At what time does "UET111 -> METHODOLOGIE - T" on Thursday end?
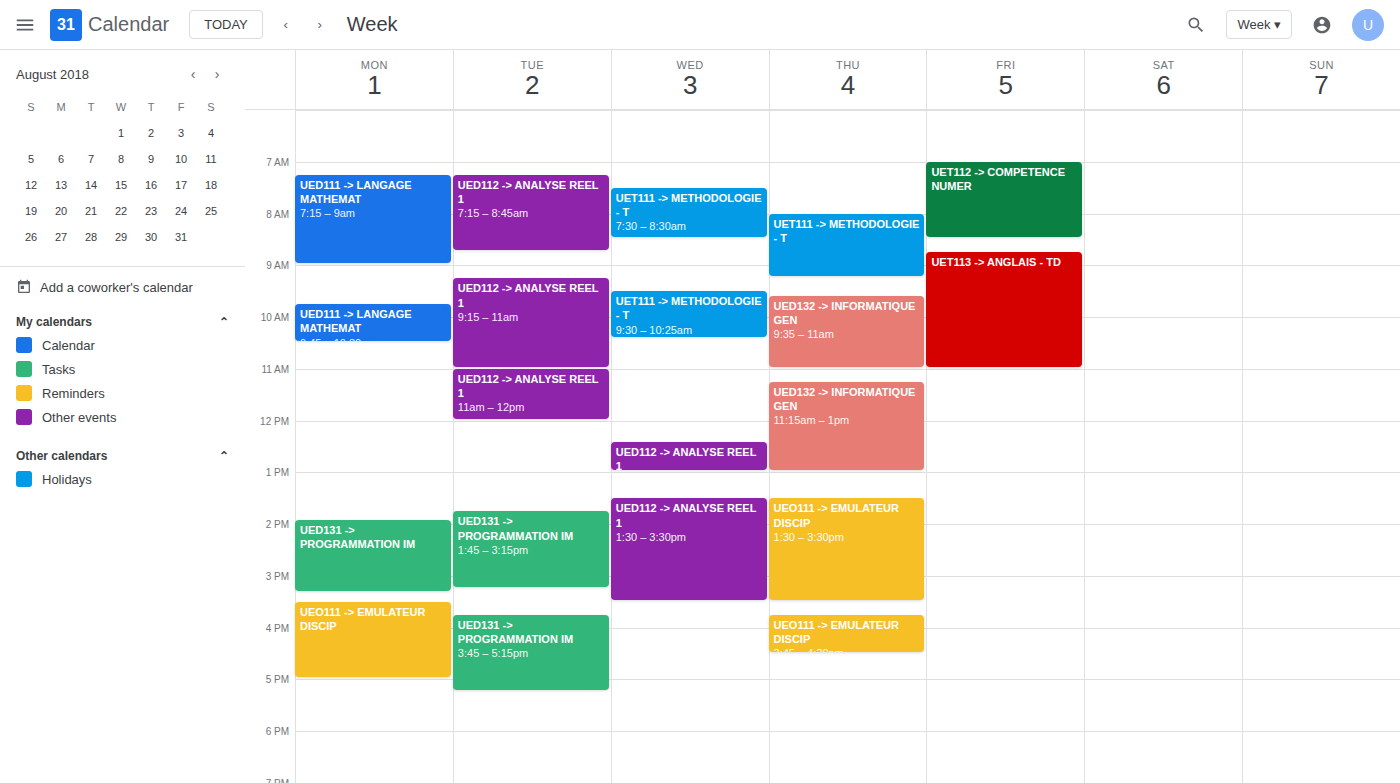
9:15 AM